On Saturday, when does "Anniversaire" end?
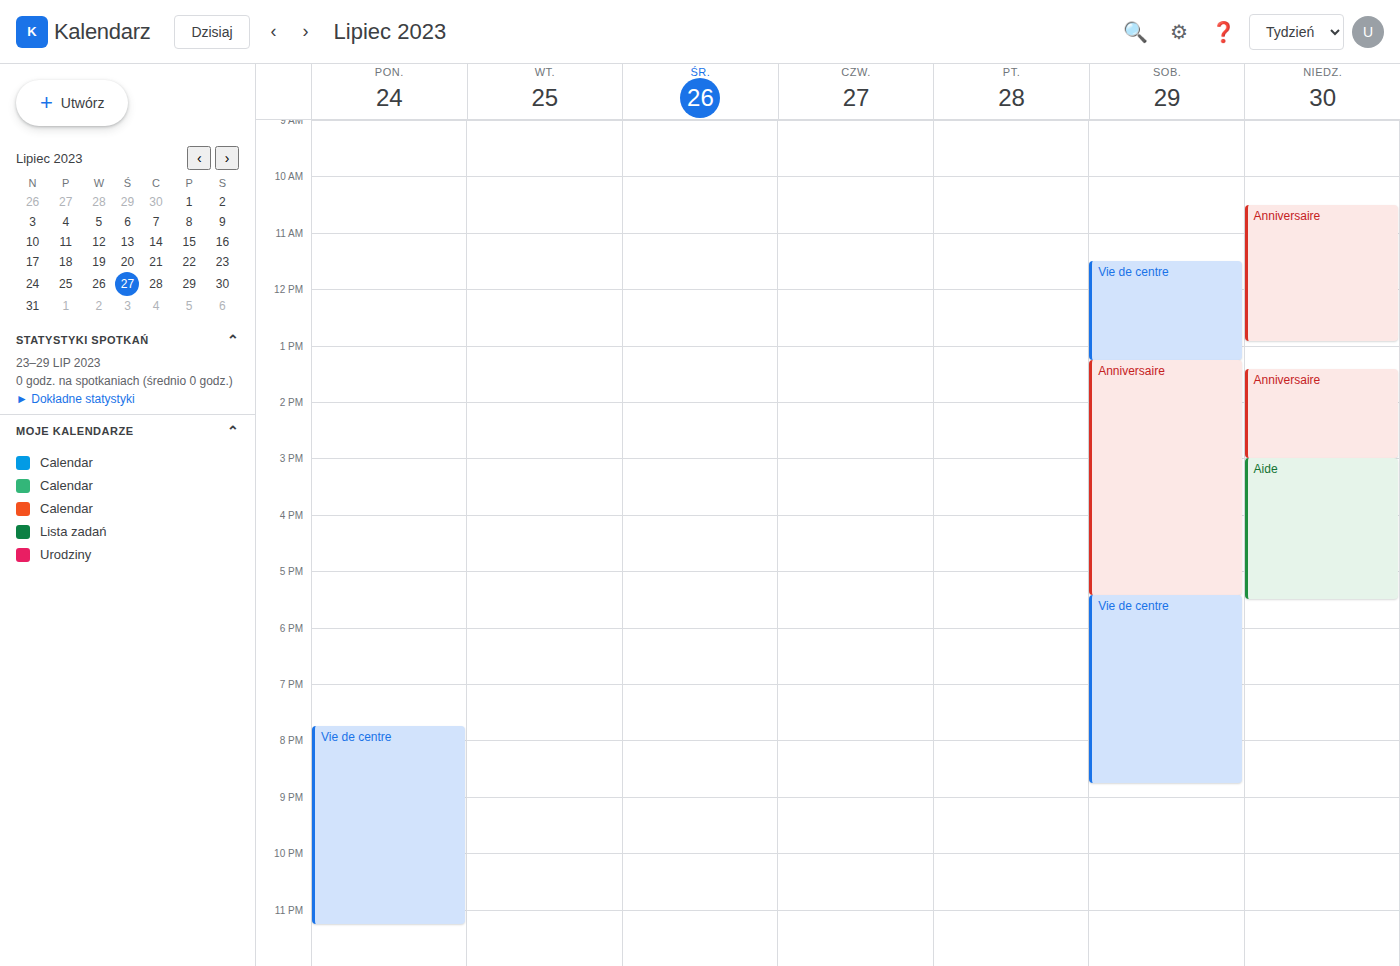
17:25